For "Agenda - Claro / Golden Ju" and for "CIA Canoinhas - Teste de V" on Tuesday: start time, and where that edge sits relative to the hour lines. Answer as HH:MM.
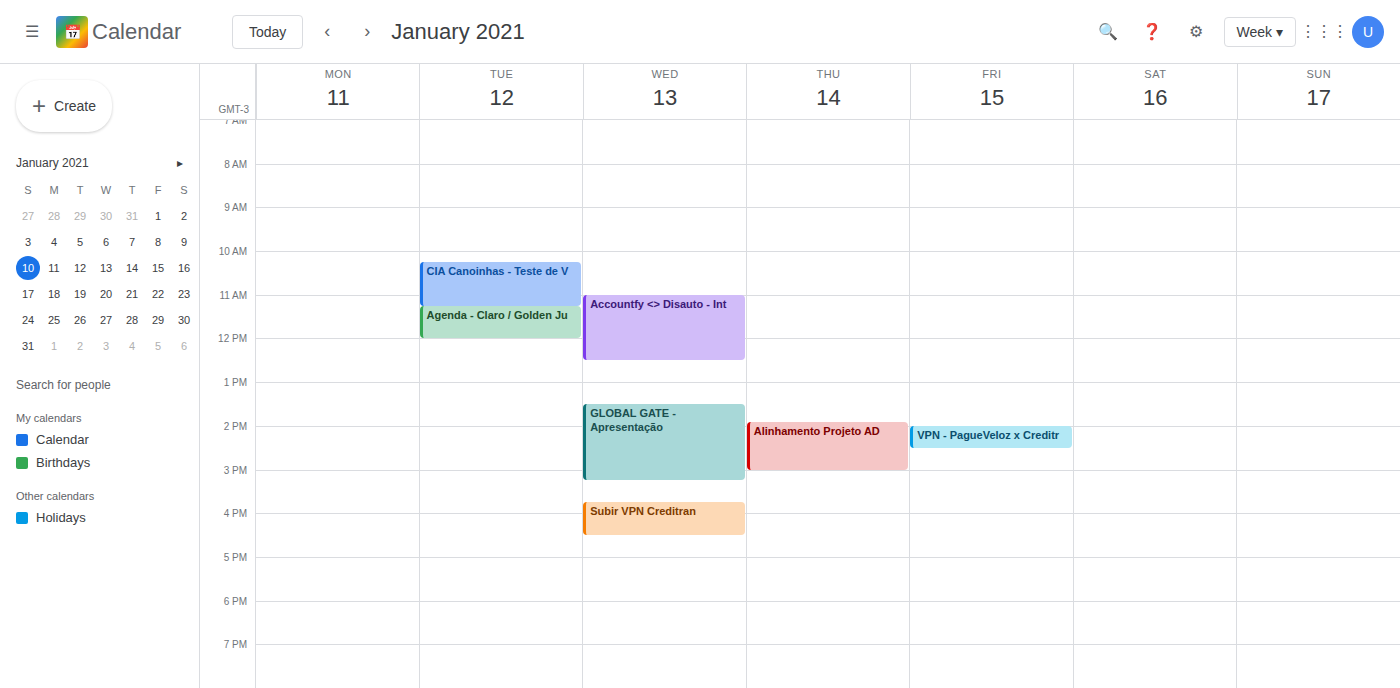
"Agenda - Claro / Golden Ju": 11:15, neither: a quarter of the way from the 11:00 line to the 12:00 line. "CIA Canoinhas - Teste de V": 10:15, neither: a quarter of the way from the 10:00 line to the 11:00 line.